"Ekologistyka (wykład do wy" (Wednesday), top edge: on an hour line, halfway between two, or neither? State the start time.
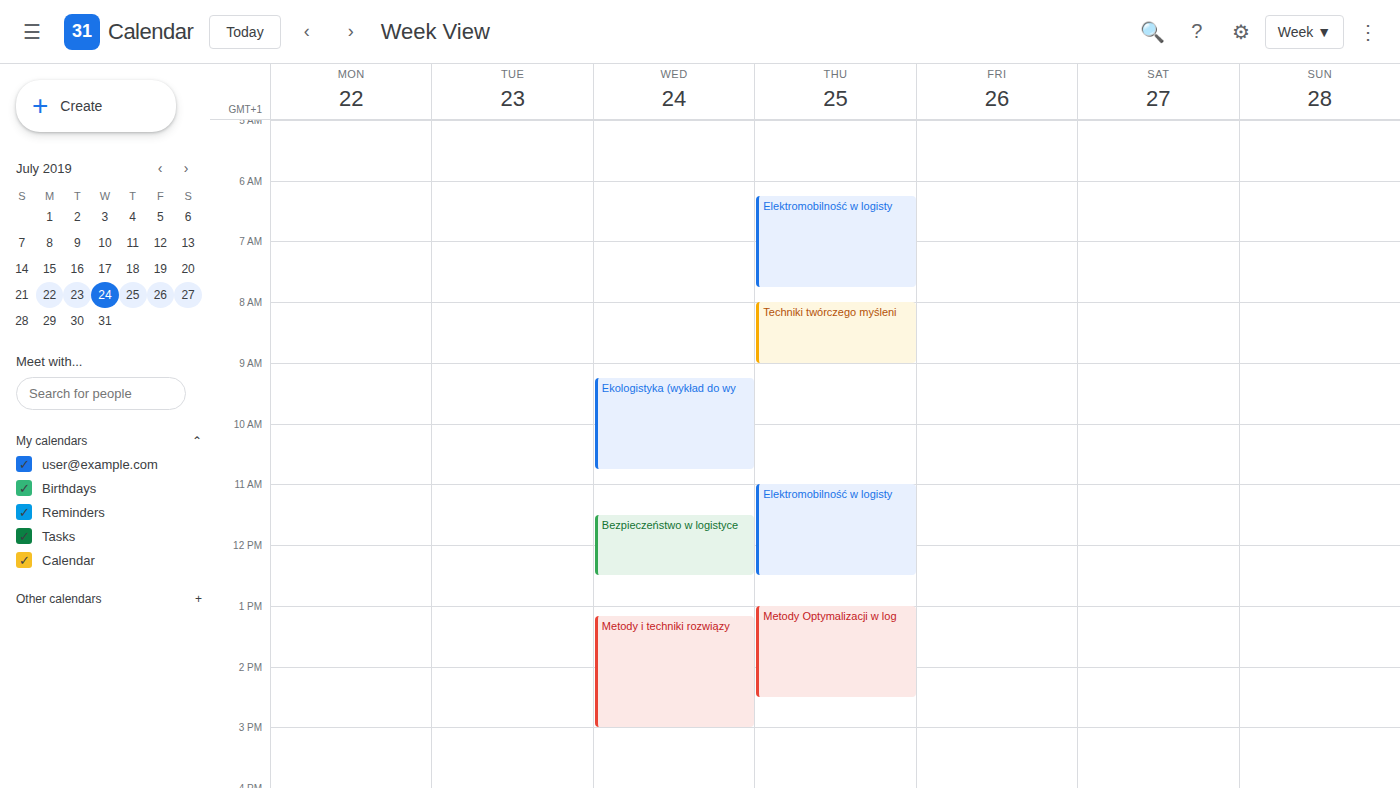
9:15 AM -- neither: a quarter of the way from the 9 AM line to the 10 AM line.